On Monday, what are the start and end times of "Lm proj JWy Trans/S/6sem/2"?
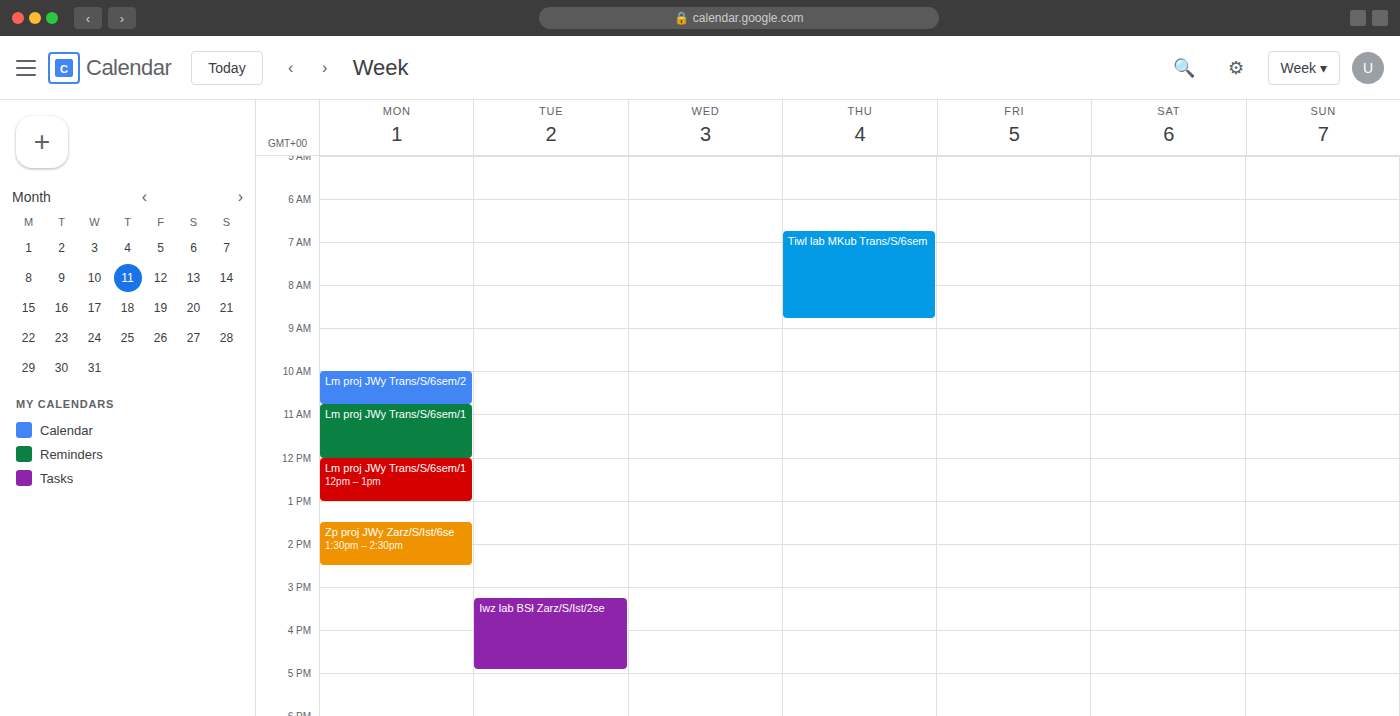
10:00 AM to 10:45 AM